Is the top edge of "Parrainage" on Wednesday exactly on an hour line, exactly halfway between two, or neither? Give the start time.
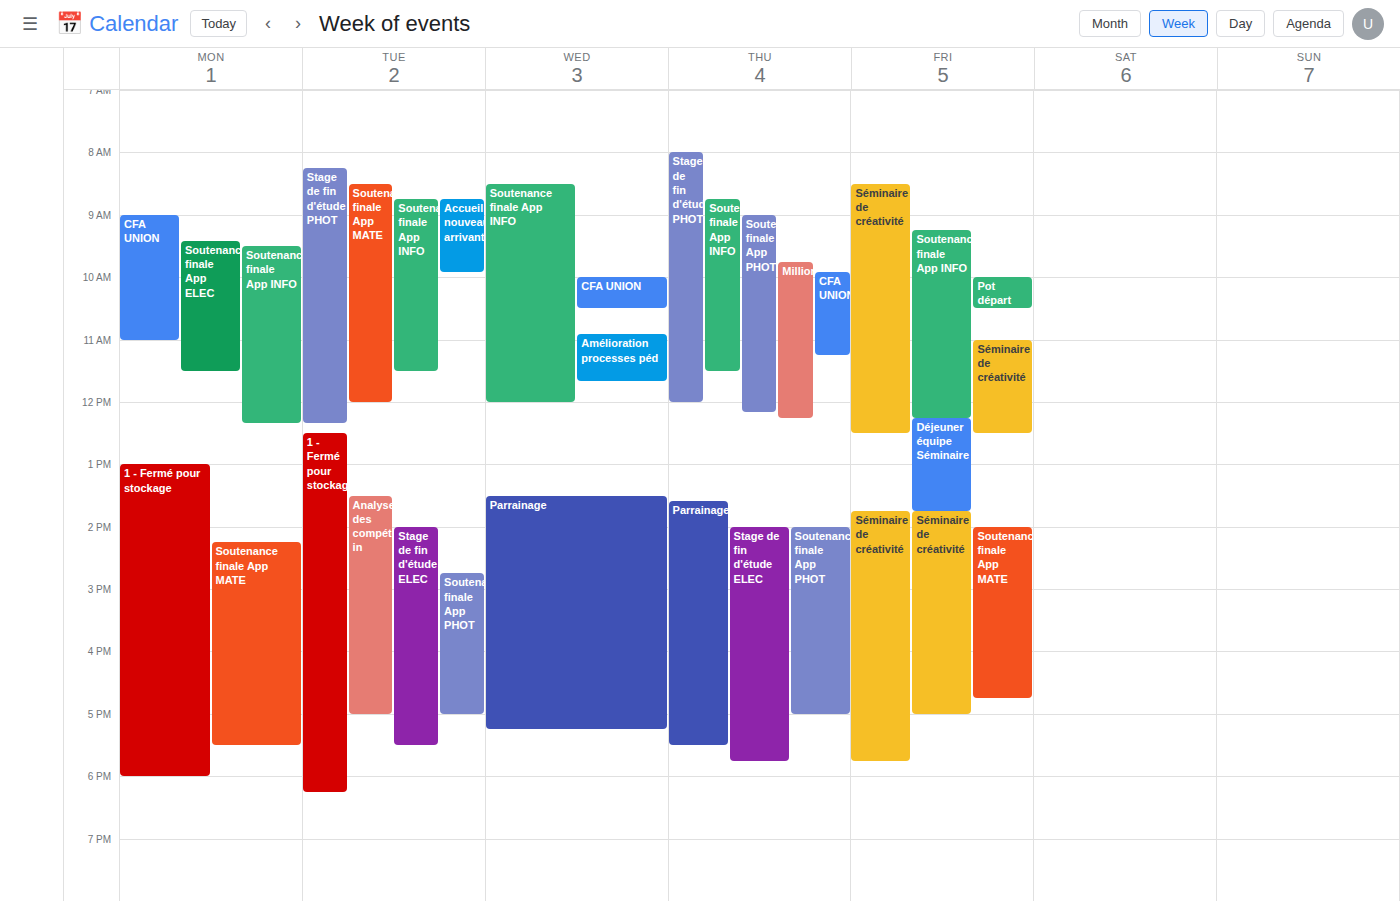
1:30 PM -- halfway between the 1 PM and 2 PM lines.